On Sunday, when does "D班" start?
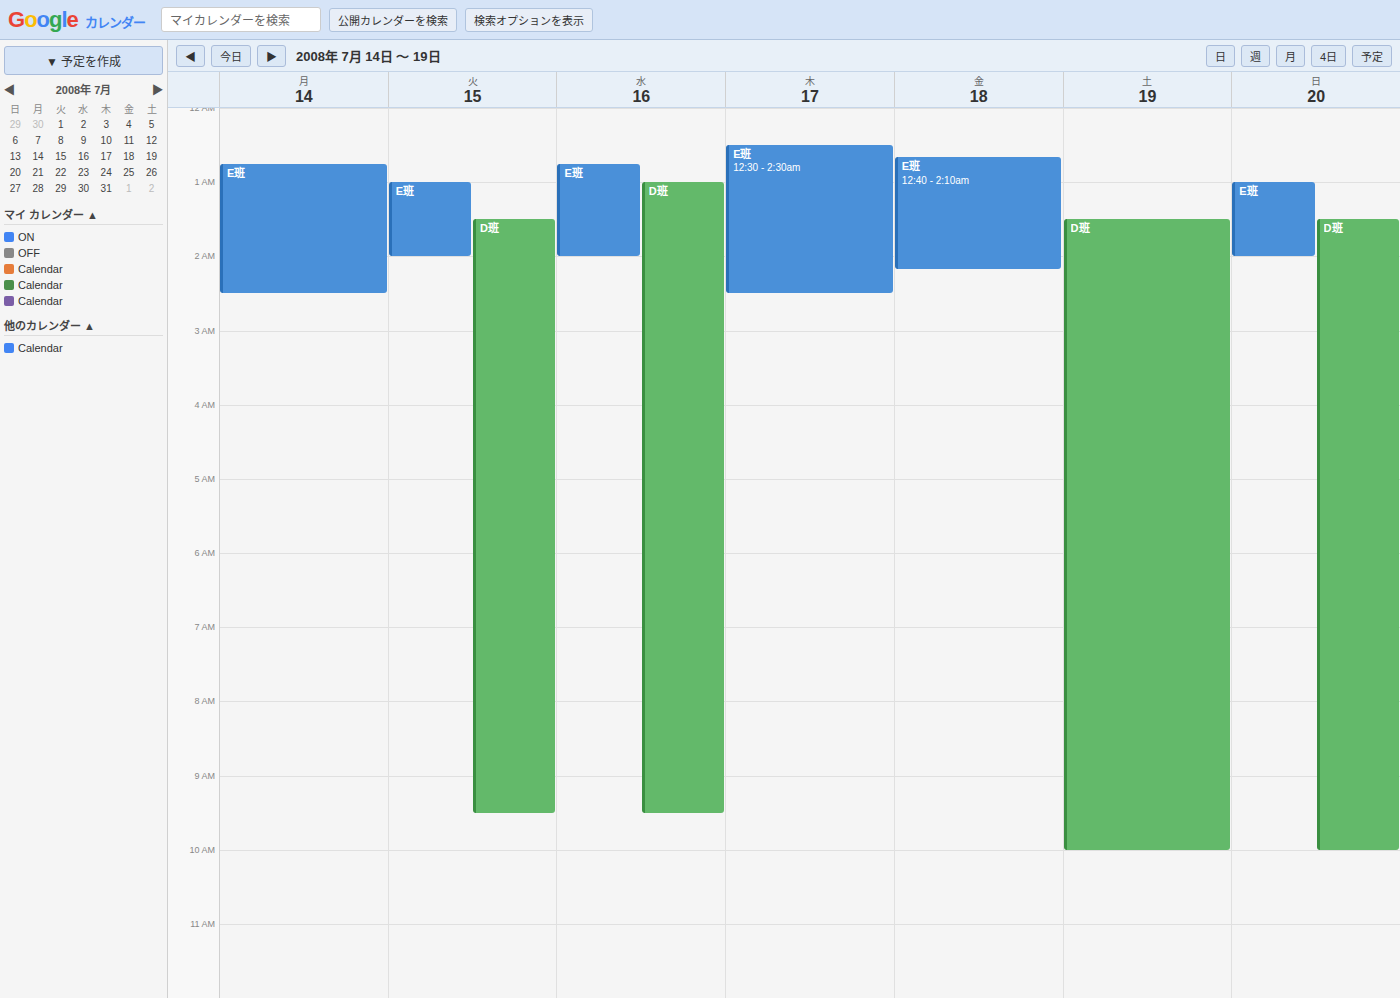
1:30 AM